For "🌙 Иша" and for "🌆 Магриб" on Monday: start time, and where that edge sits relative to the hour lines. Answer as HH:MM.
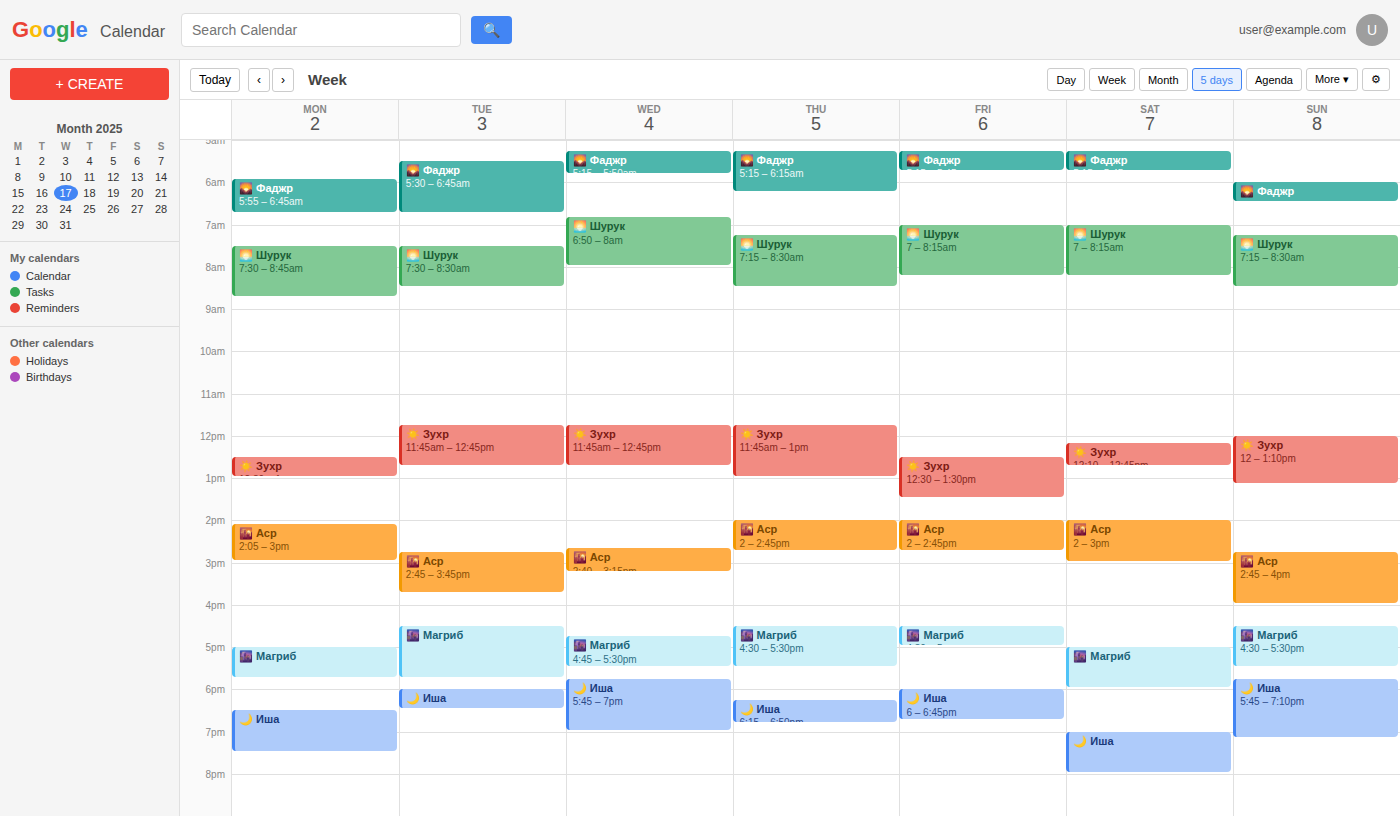
"🌙 Иша": 18:30, halfway between the 18:00 and 19:00 lines. "🌆 Магриб": 17:00, exactly on the 17:00 line.